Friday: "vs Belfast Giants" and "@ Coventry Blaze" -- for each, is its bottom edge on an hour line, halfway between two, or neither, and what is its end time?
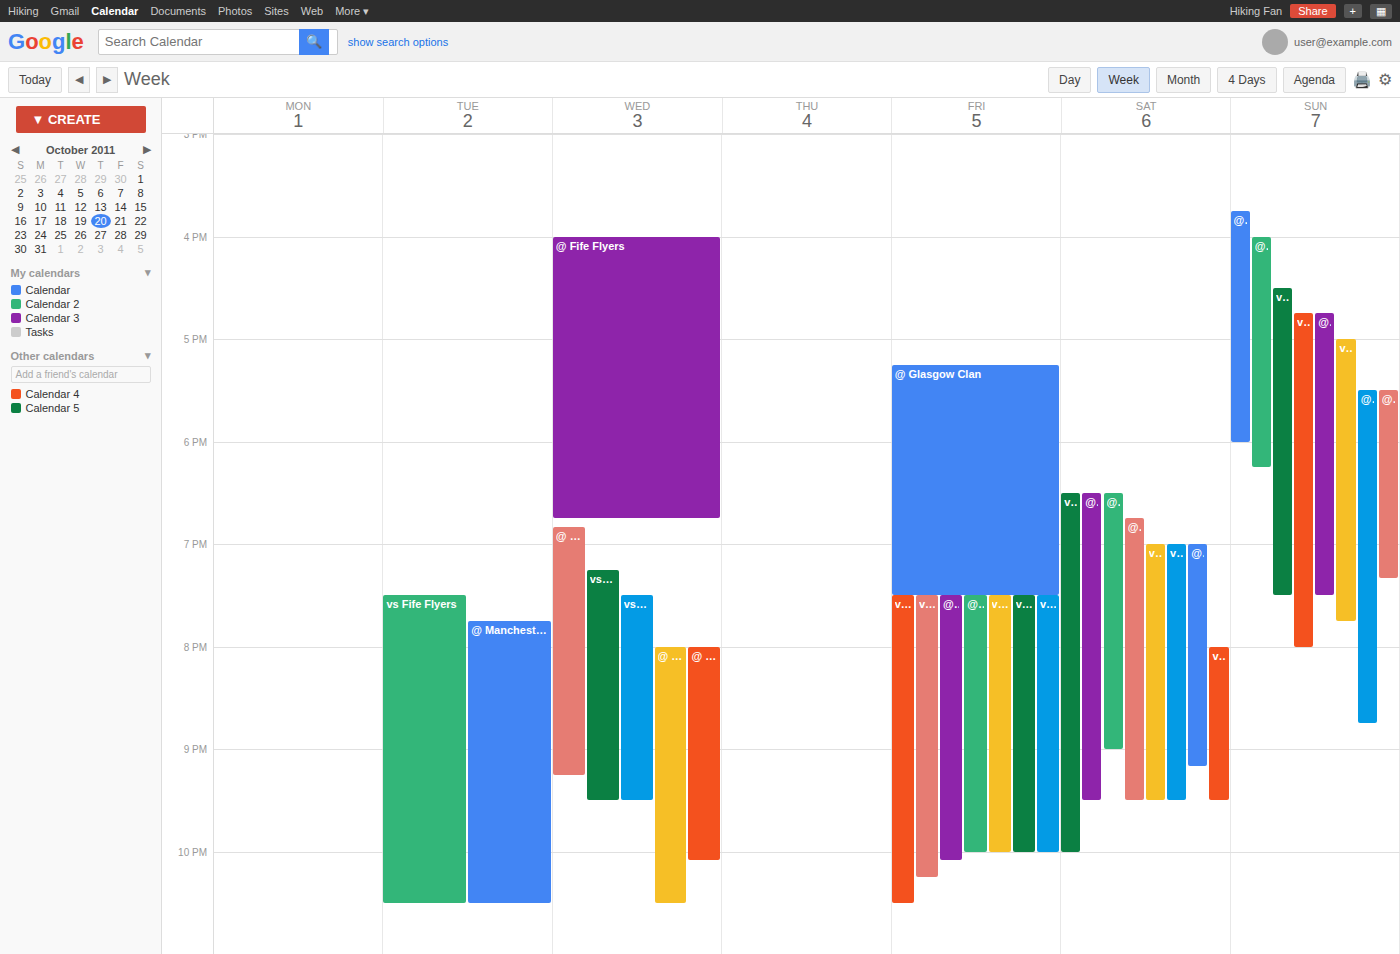
"vs Belfast Giants": 10:15 PM, neither: a quarter of the way from the 10 PM line to the 11 PM line. "@ Coventry Blaze": 10:00 PM, exactly on the 10 PM line.